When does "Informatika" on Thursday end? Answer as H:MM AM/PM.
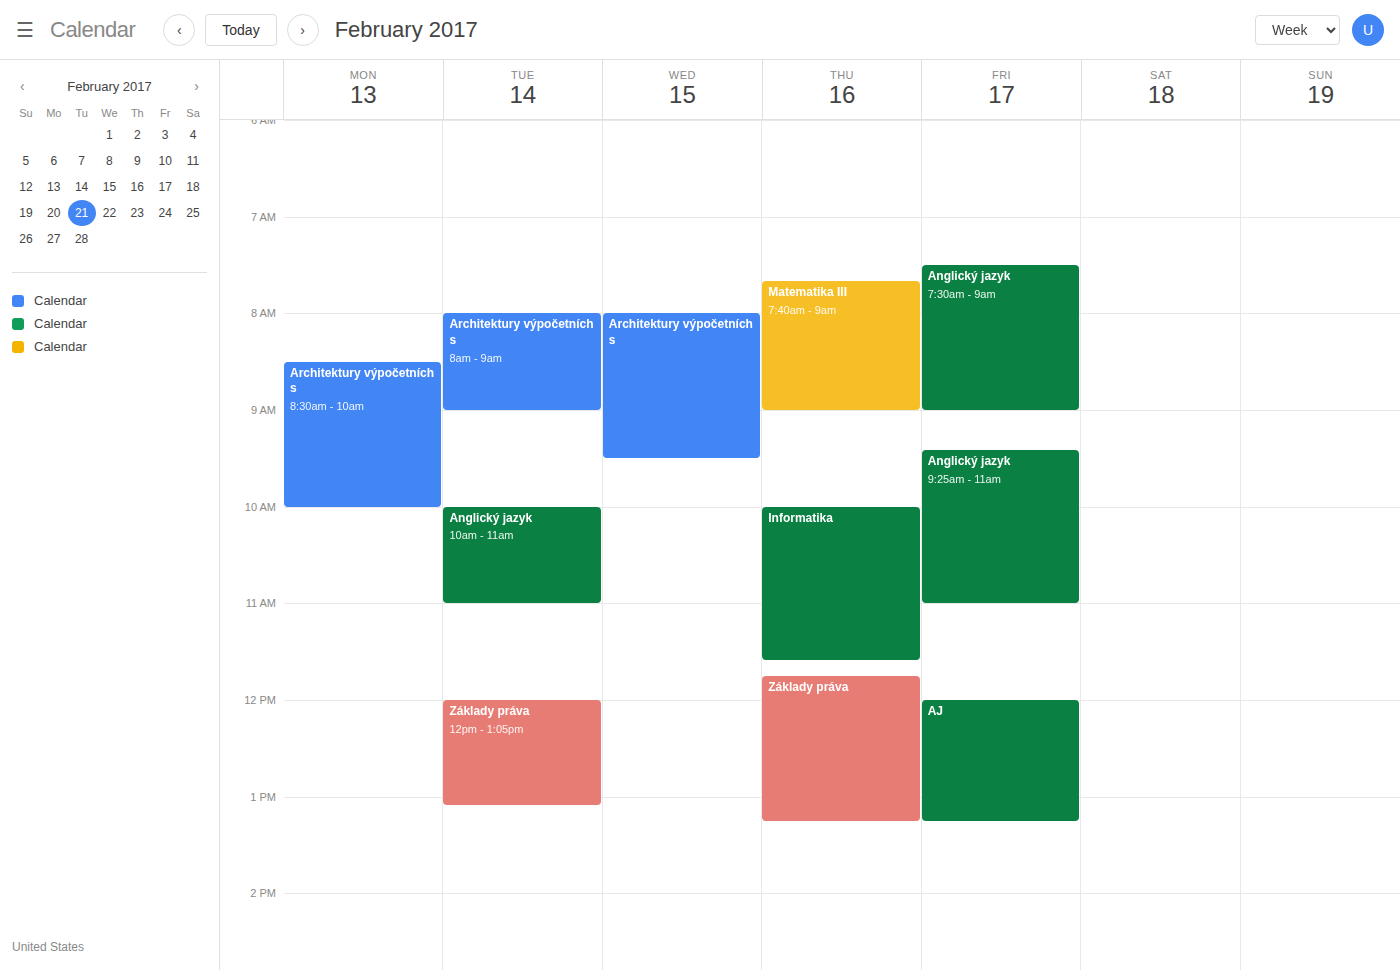
11:35 AM